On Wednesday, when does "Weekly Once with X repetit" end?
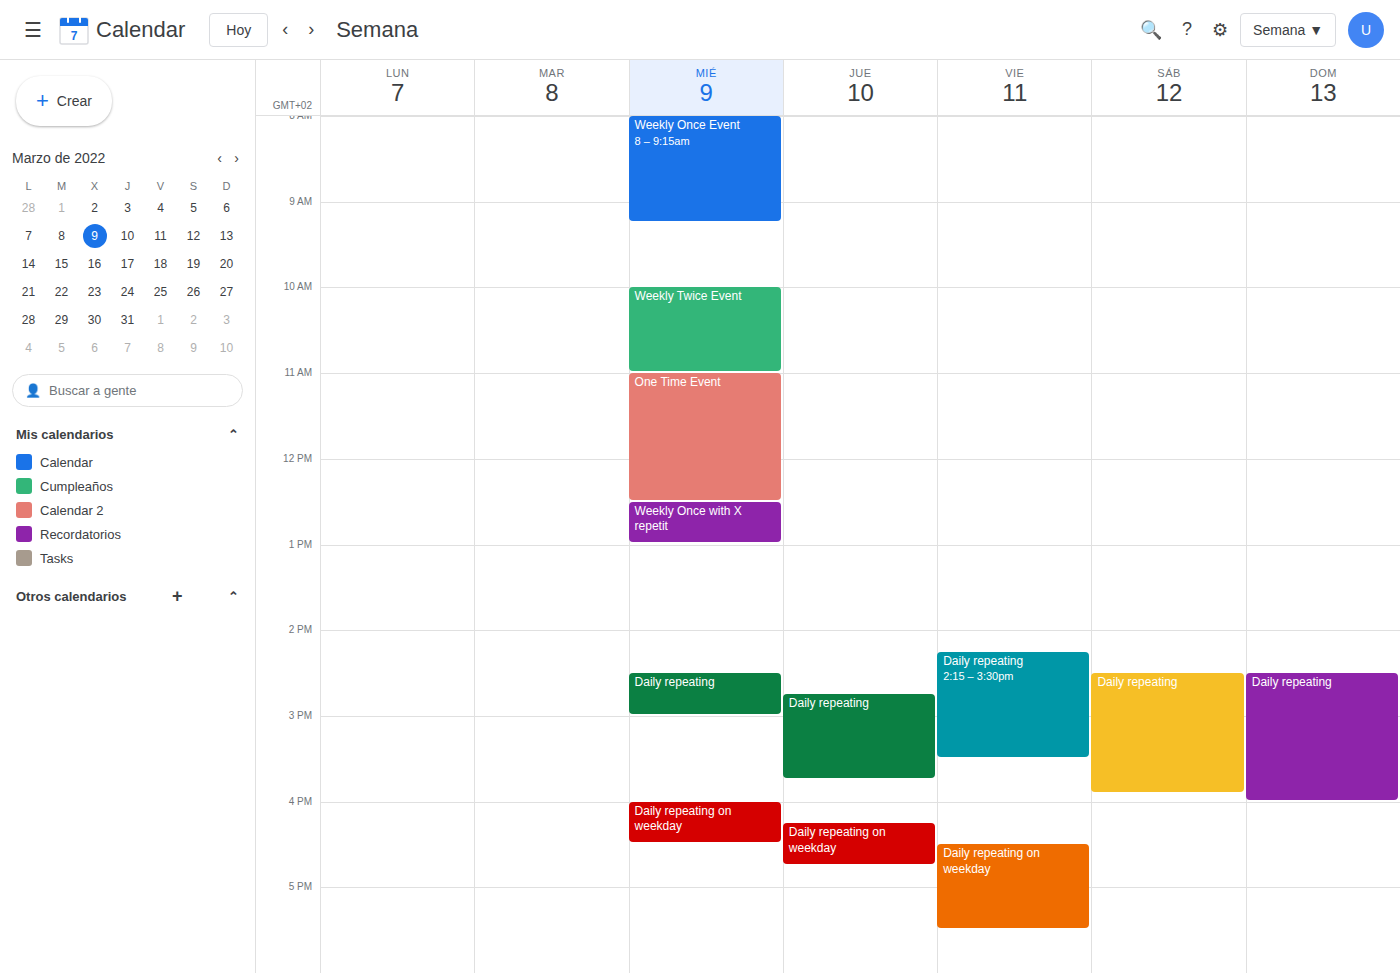
1:00 PM